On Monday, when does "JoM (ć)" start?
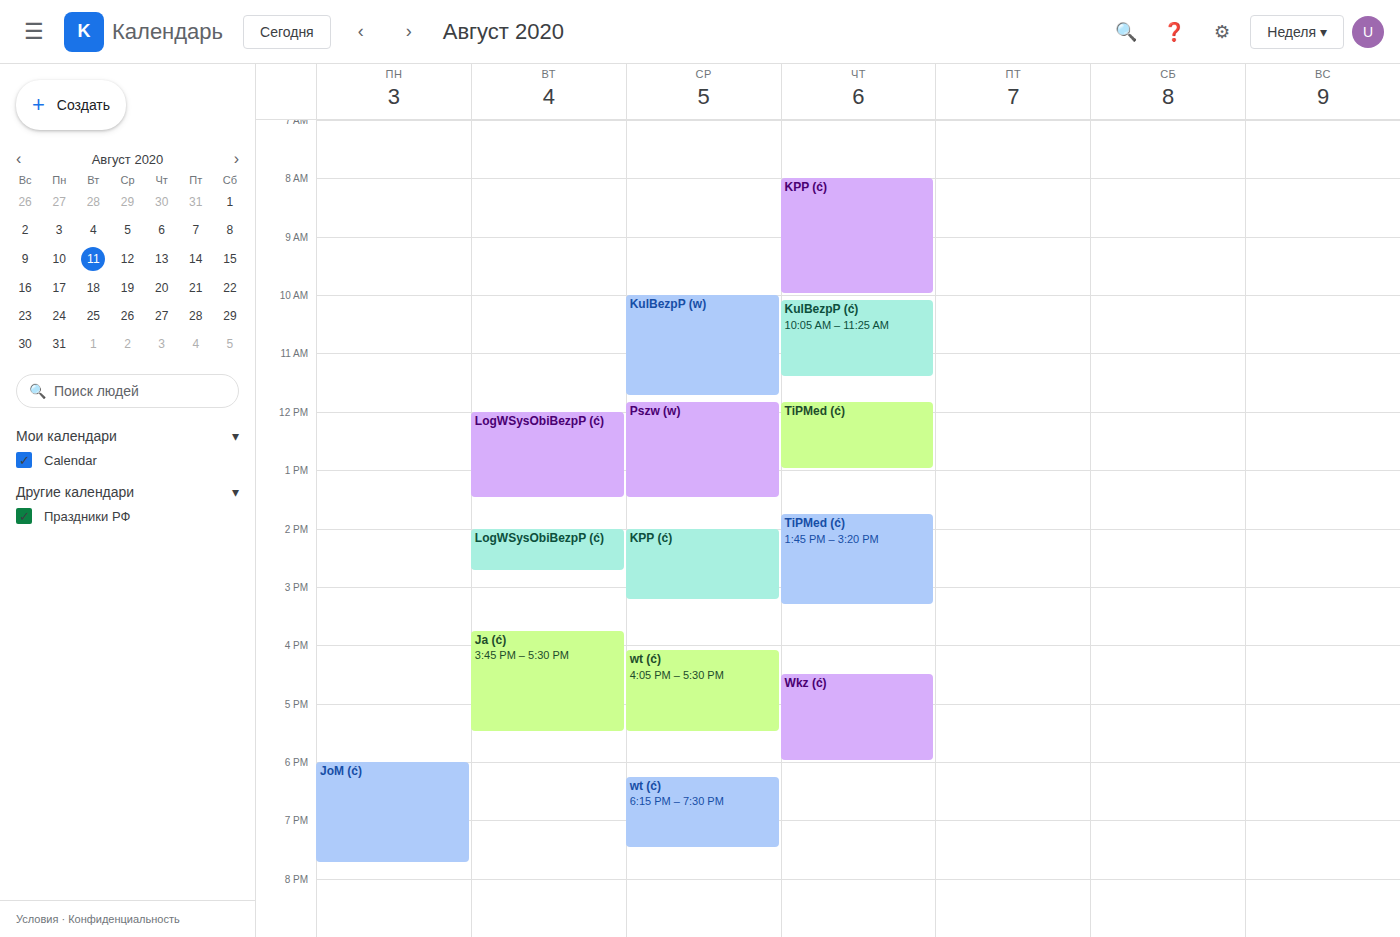
18:00